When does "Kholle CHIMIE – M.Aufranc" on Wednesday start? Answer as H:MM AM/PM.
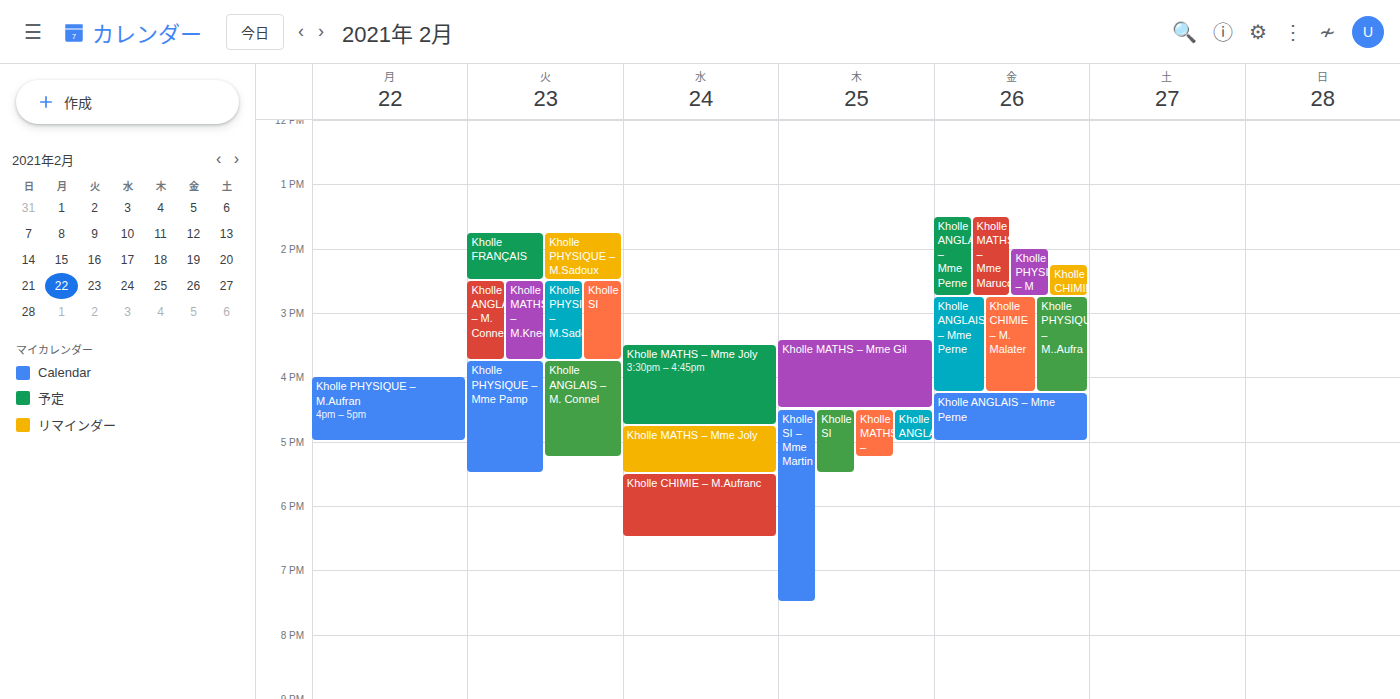
5:30 PM